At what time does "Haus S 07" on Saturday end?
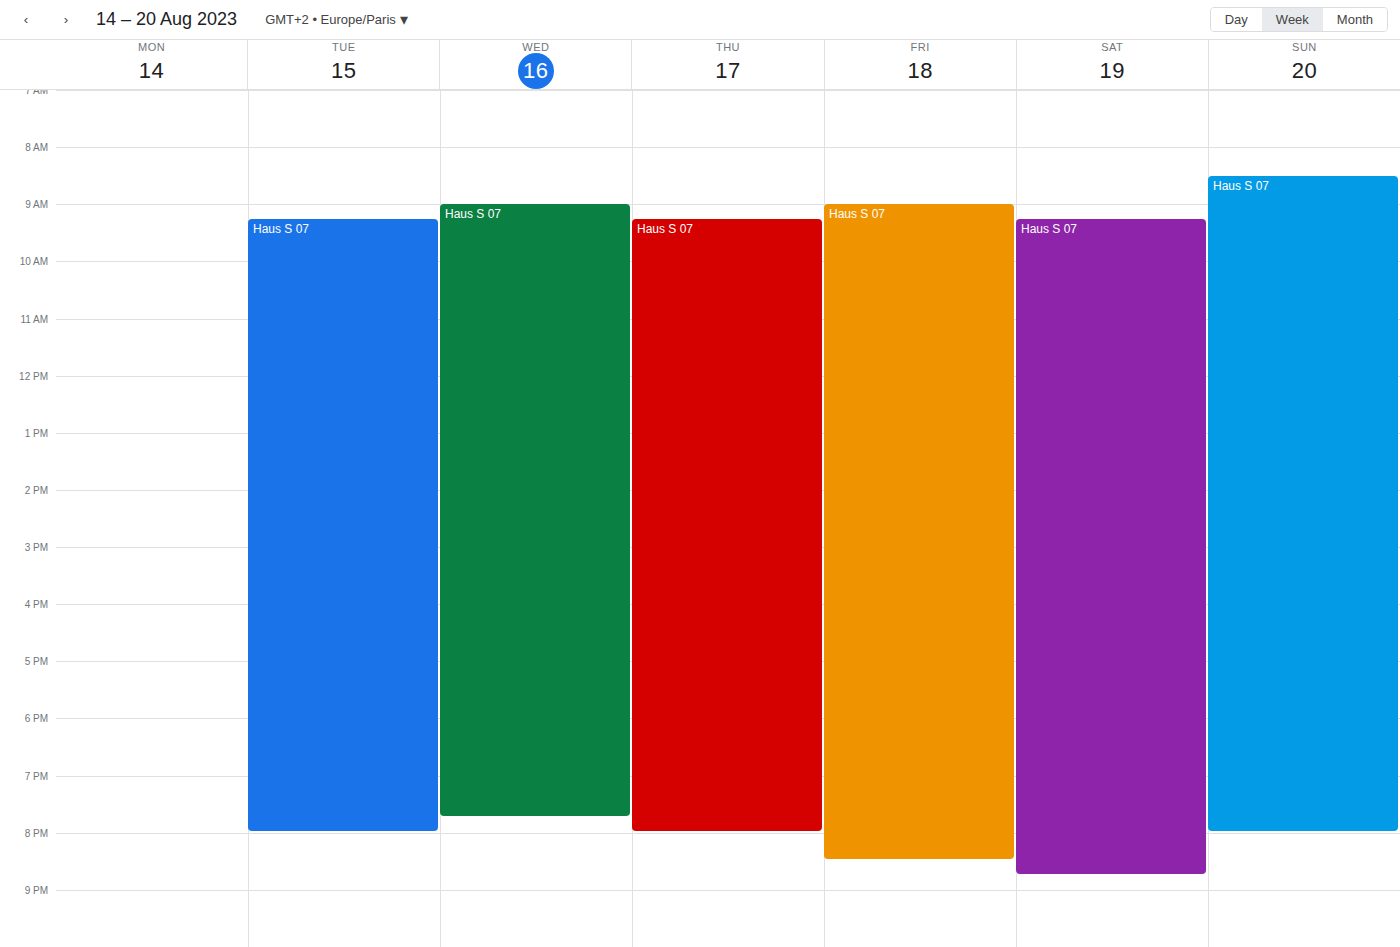
8:45 PM